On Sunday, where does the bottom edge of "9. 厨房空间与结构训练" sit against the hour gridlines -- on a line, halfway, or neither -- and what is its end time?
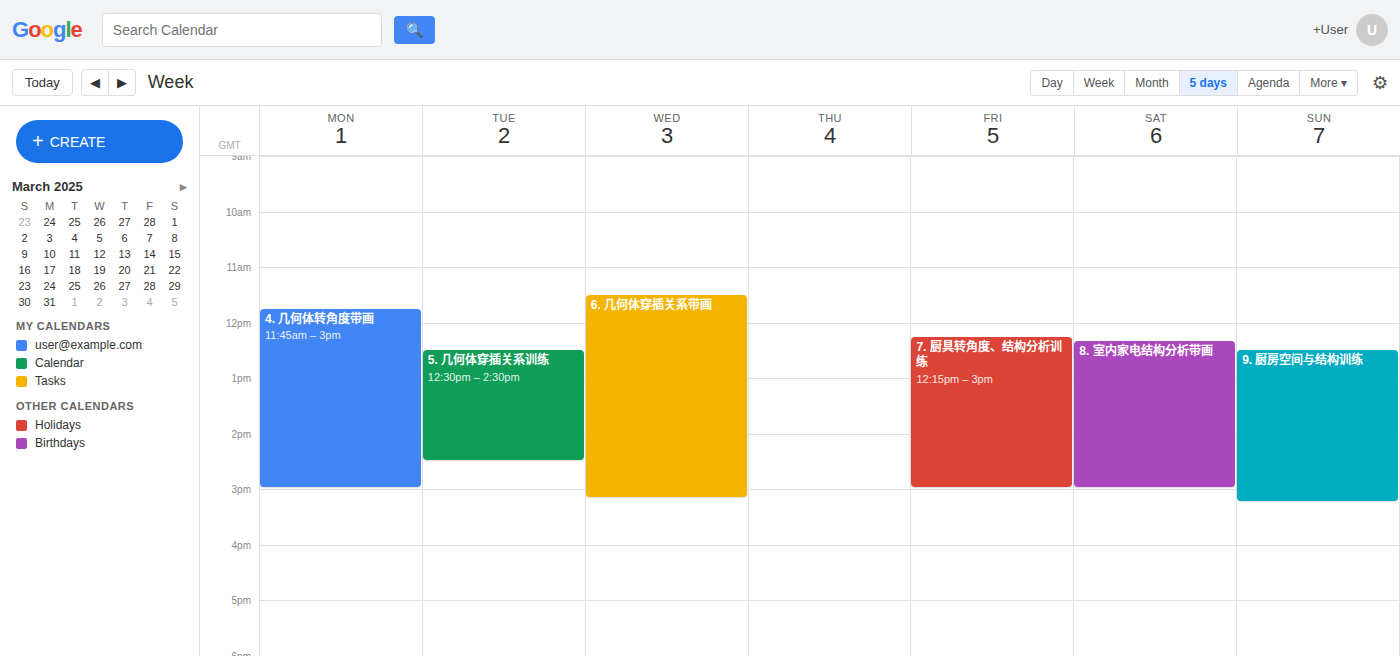
3:15 PM -- neither: a quarter of the way from the 3 PM line to the 4 PM line.